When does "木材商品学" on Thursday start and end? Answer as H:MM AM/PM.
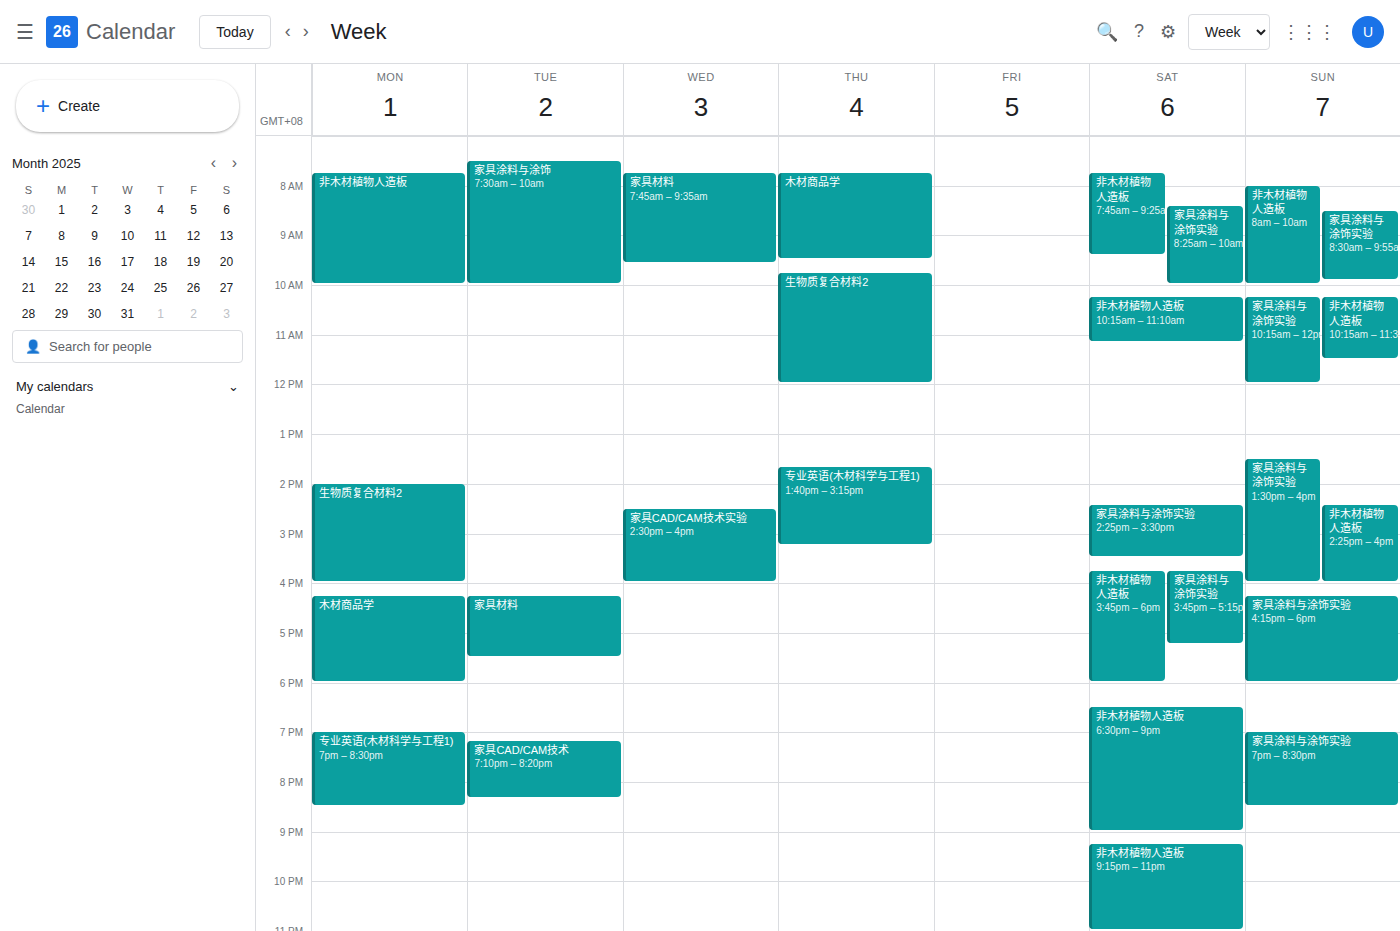
7:45 AM to 9:30 AM